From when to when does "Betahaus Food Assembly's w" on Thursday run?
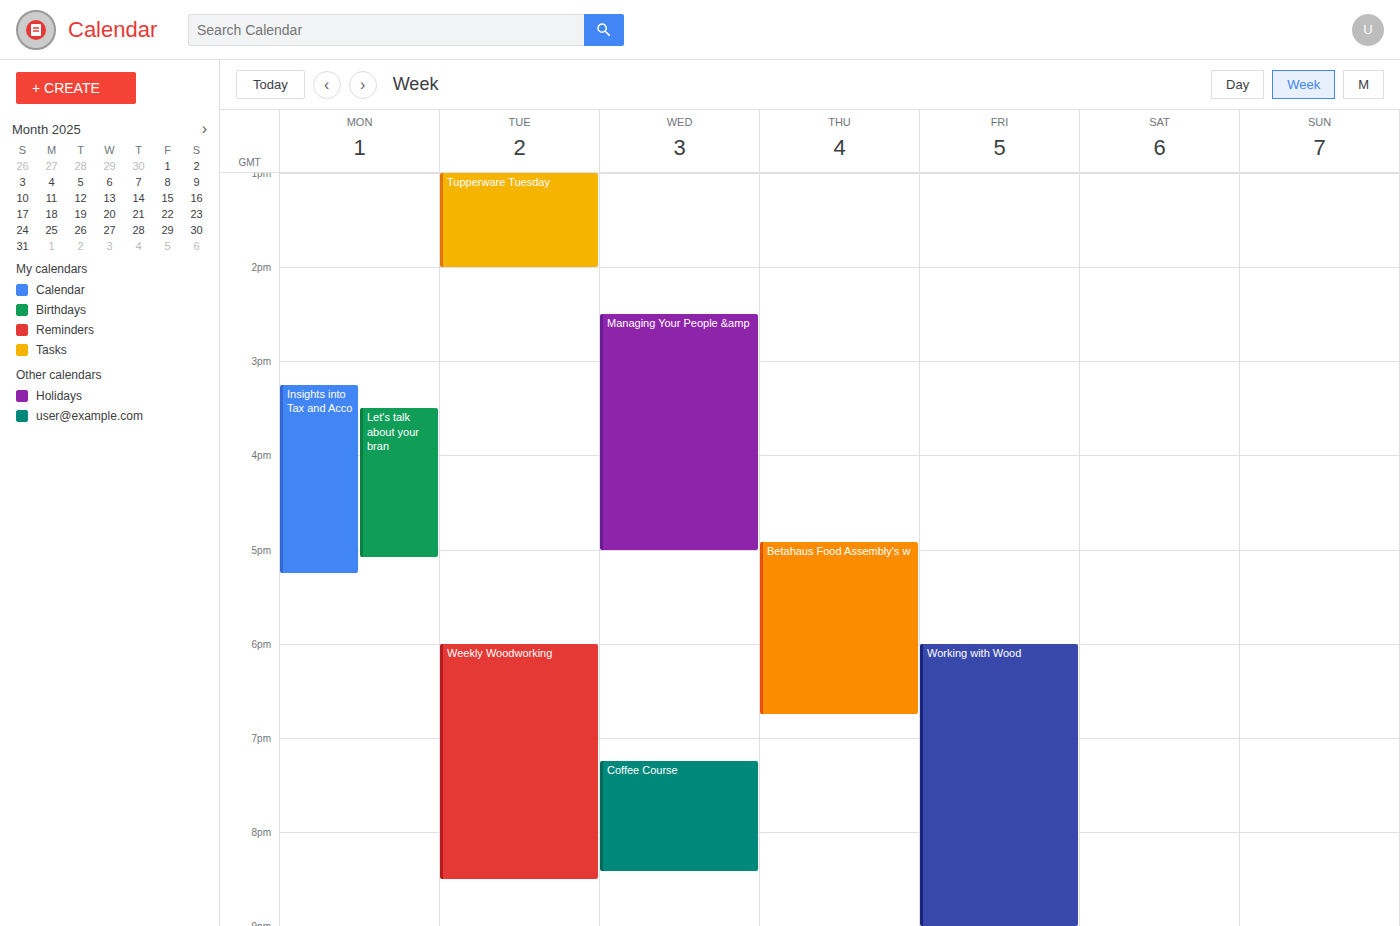
4:55 PM to 6:45 PM